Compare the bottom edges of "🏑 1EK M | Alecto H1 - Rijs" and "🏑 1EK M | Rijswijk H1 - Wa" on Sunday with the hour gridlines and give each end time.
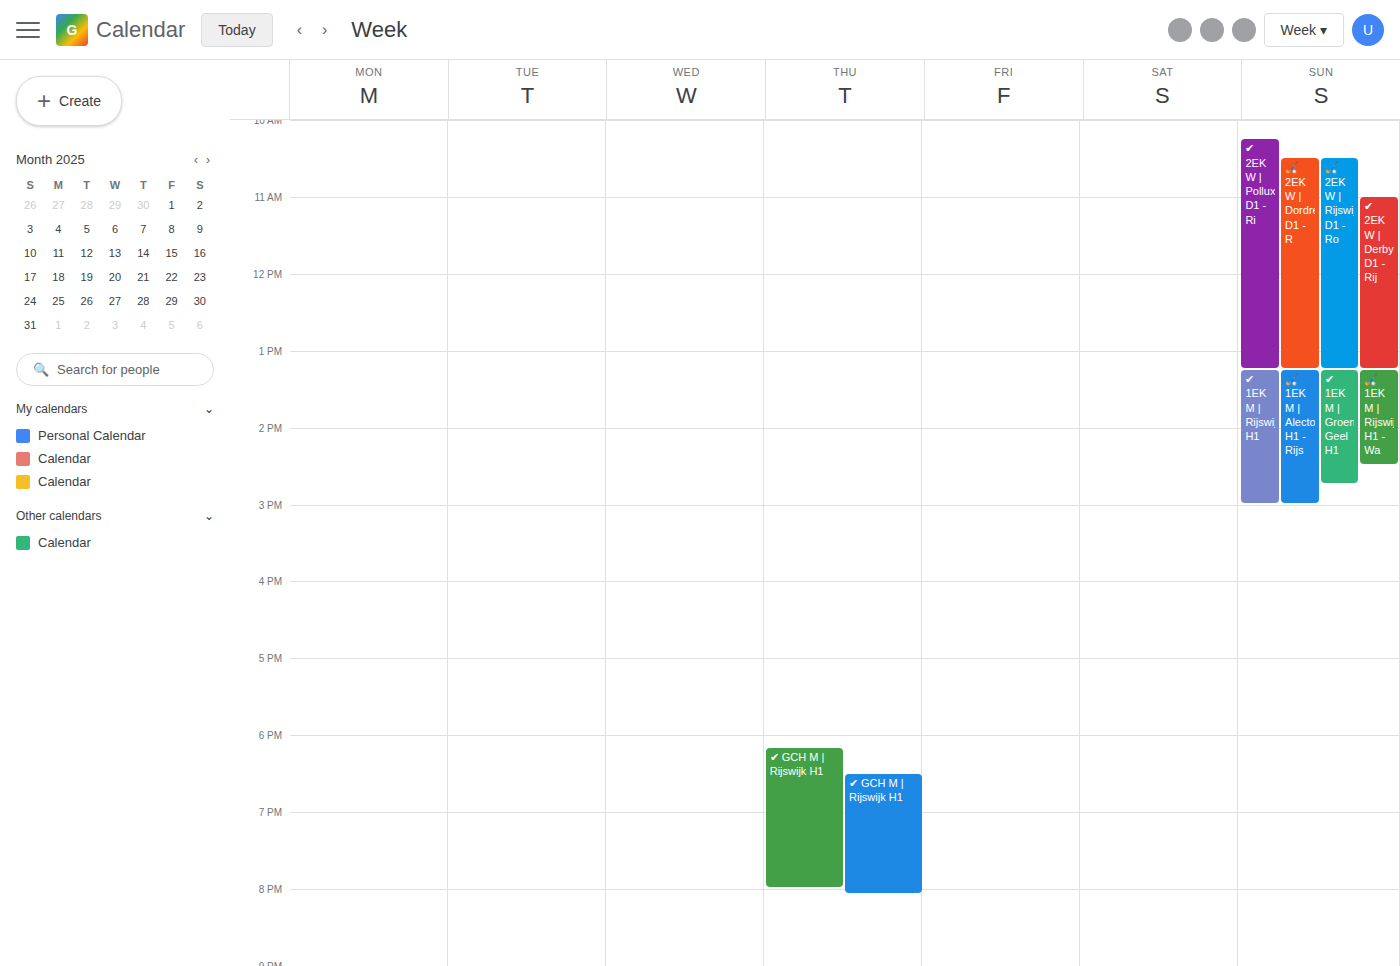
"🏑 1EK M | Alecto H1 - Rijs": 3:00 PM, exactly on the 3 PM line. "🏑 1EK M | Rijswijk H1 - Wa": 2:30 PM, halfway between the 2 PM and 3 PM lines.